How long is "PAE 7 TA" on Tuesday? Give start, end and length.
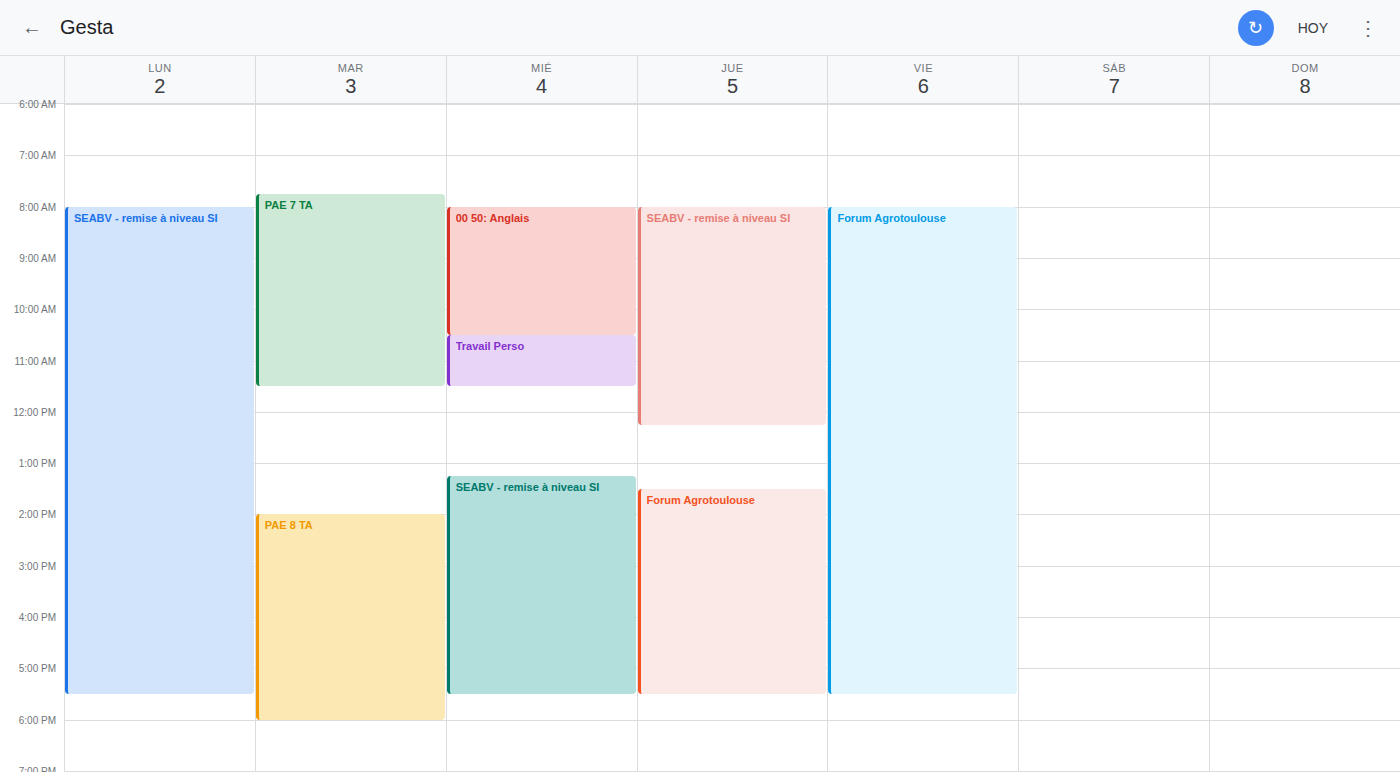
07:45 to 11:30, 3 hours 45 minutes